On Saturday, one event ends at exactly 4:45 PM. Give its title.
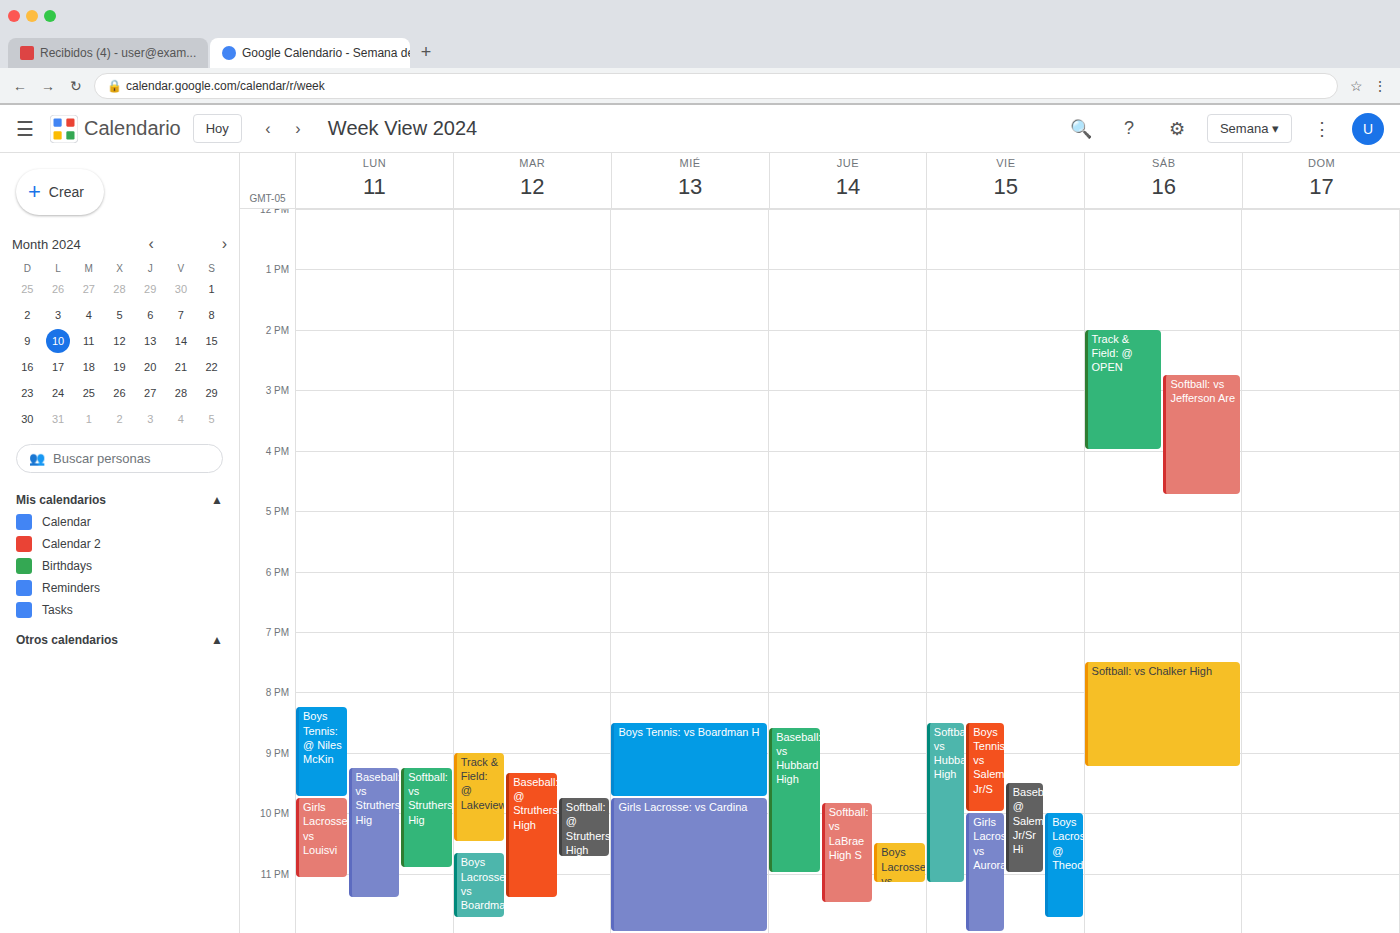
"Softball: vs Jefferson Are"